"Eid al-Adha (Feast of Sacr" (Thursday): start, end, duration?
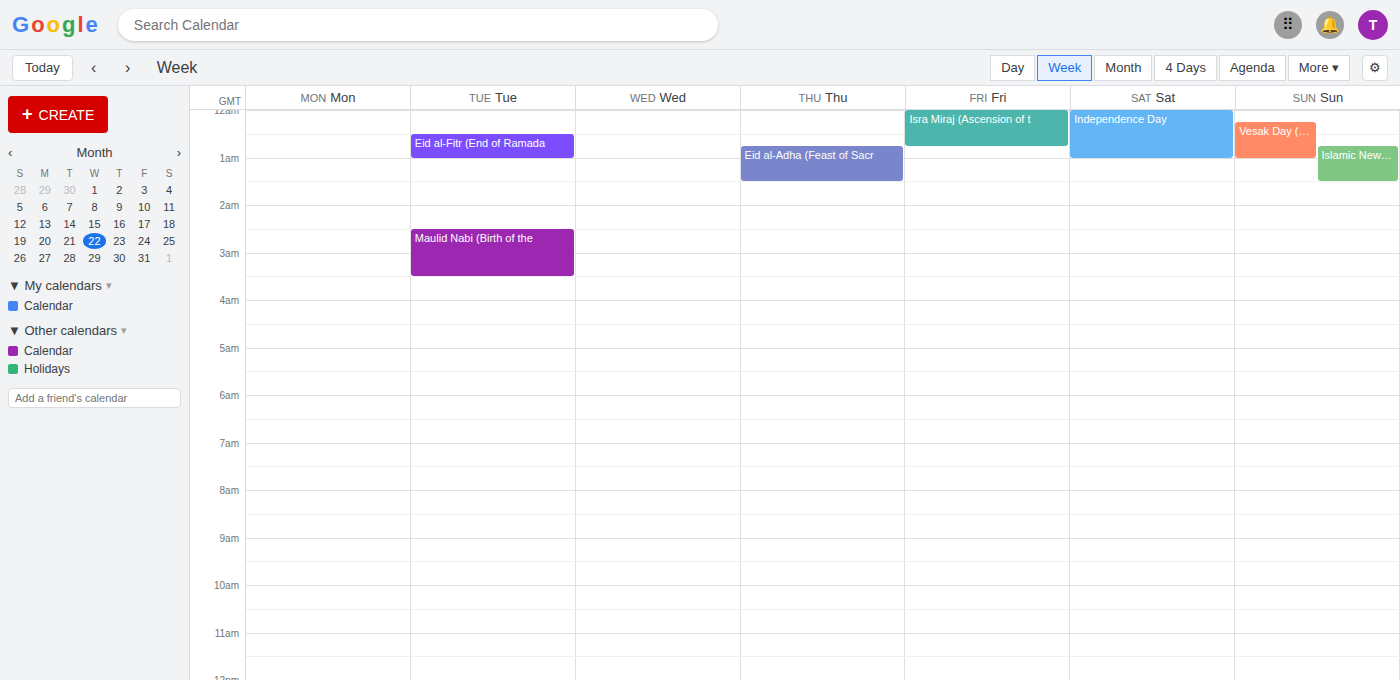
12:45 AM to 1:30 AM, 45 minutes